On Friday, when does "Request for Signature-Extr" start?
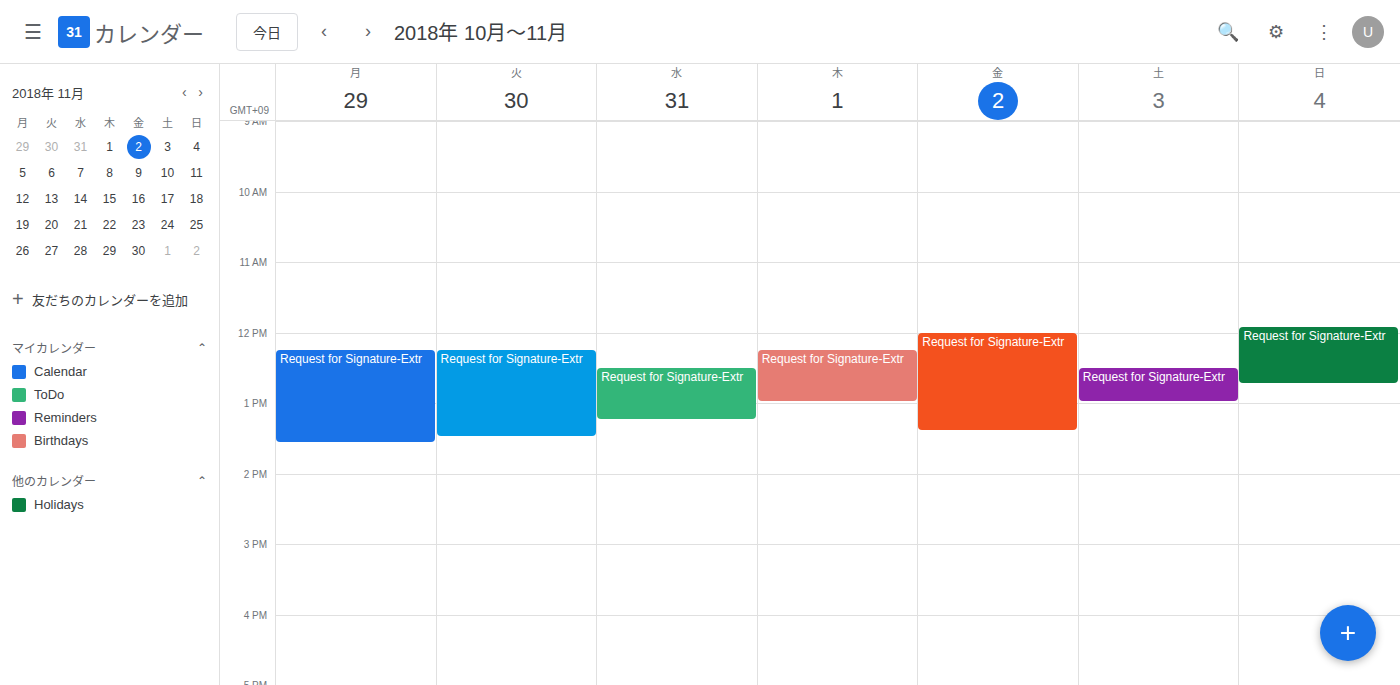
12:00 PM